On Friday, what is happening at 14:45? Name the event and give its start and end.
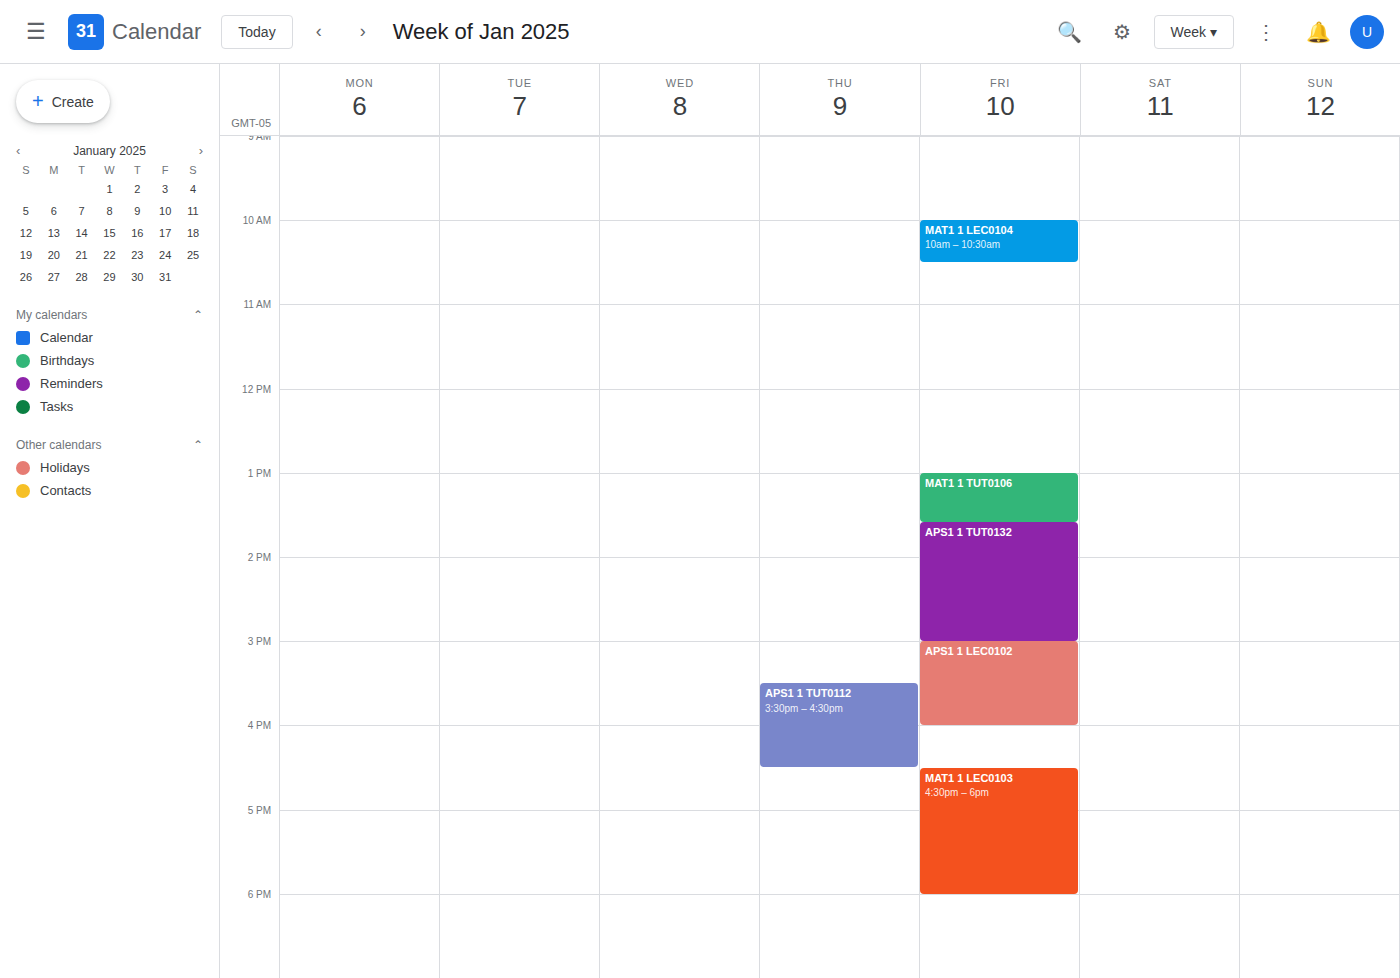
"APS1 1 TUT0132", 13:35 to 15:00